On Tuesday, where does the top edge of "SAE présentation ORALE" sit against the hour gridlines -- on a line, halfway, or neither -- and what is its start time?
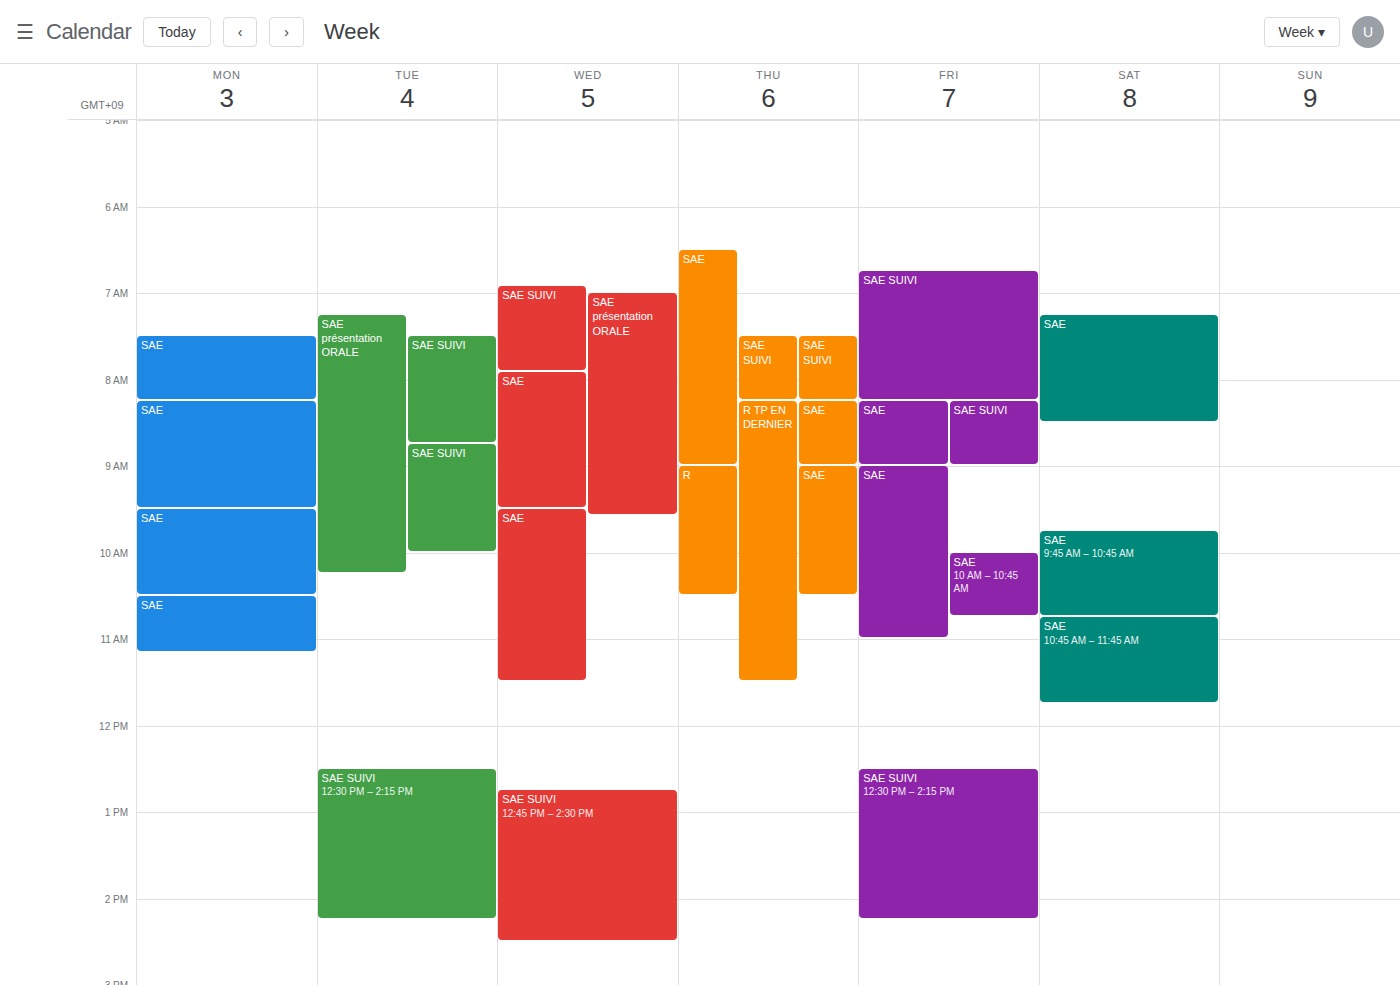
7:15 AM -- neither: a quarter of the way from the 7 AM line to the 8 AM line.